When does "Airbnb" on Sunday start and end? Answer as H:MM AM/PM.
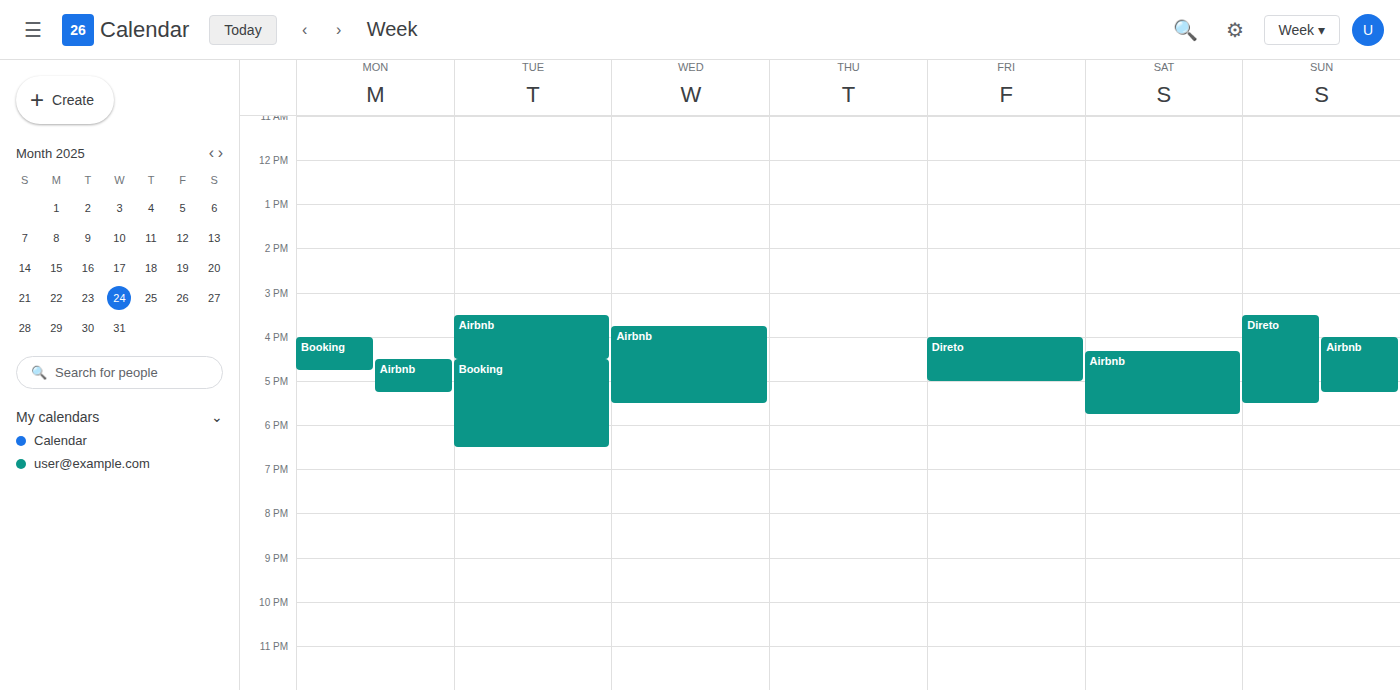
4:00 PM to 5:15 PM